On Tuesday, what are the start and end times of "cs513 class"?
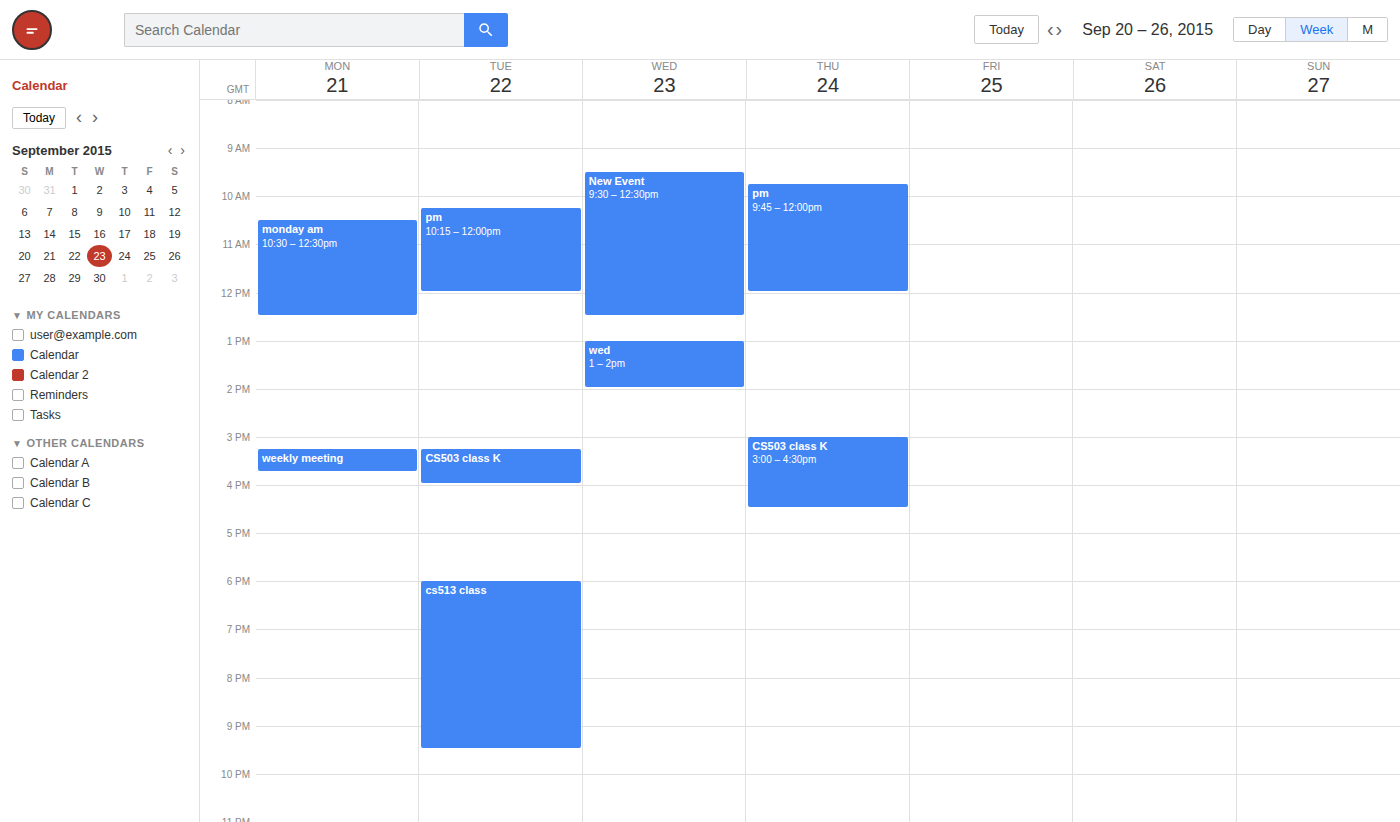
6:00 PM to 9:30 PM